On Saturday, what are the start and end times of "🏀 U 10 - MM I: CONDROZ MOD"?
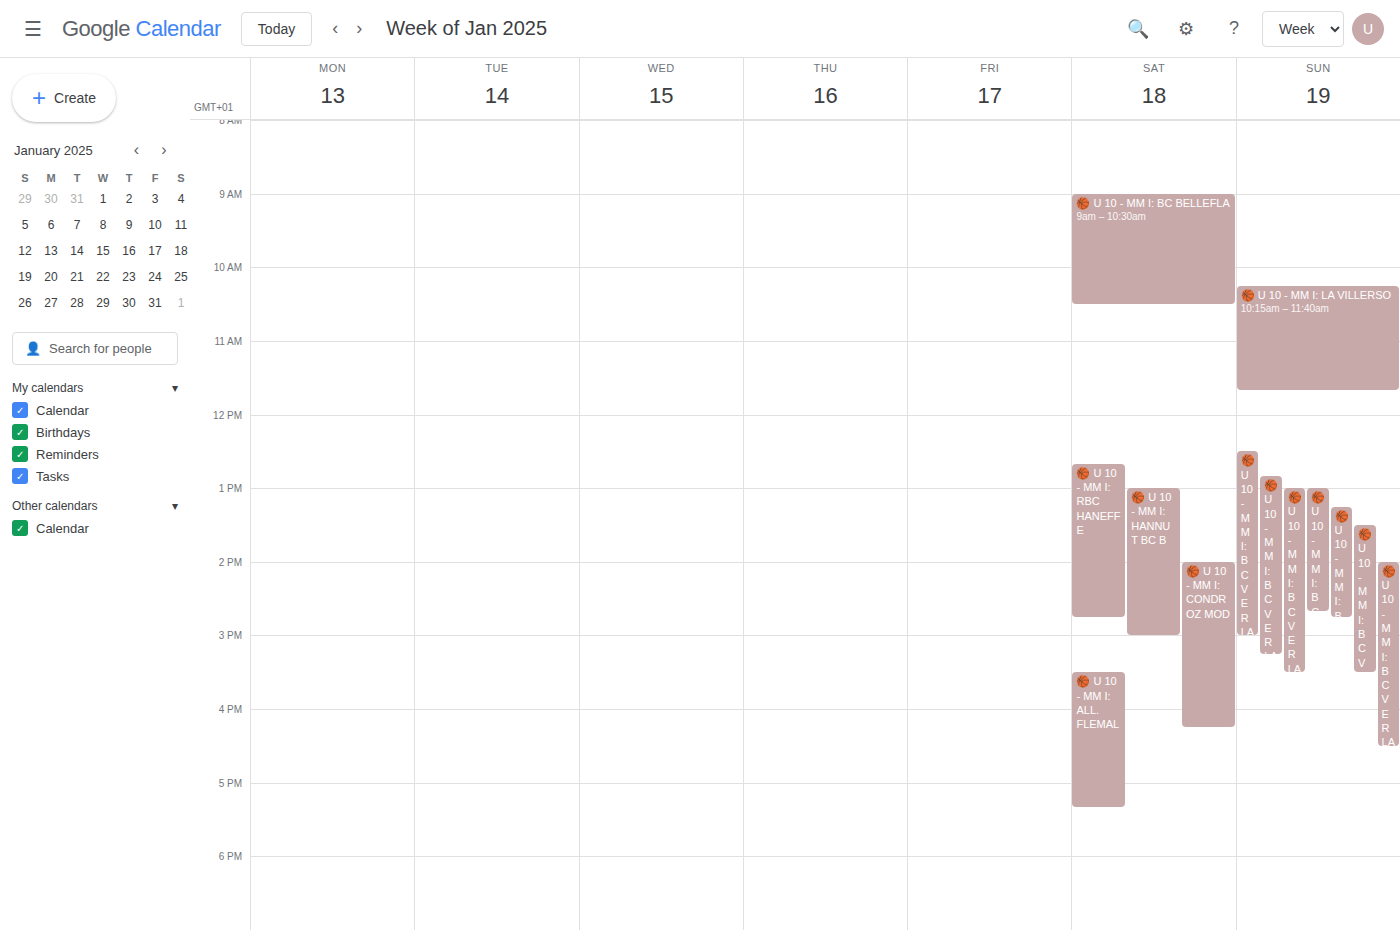
2:00 PM to 4:15 PM